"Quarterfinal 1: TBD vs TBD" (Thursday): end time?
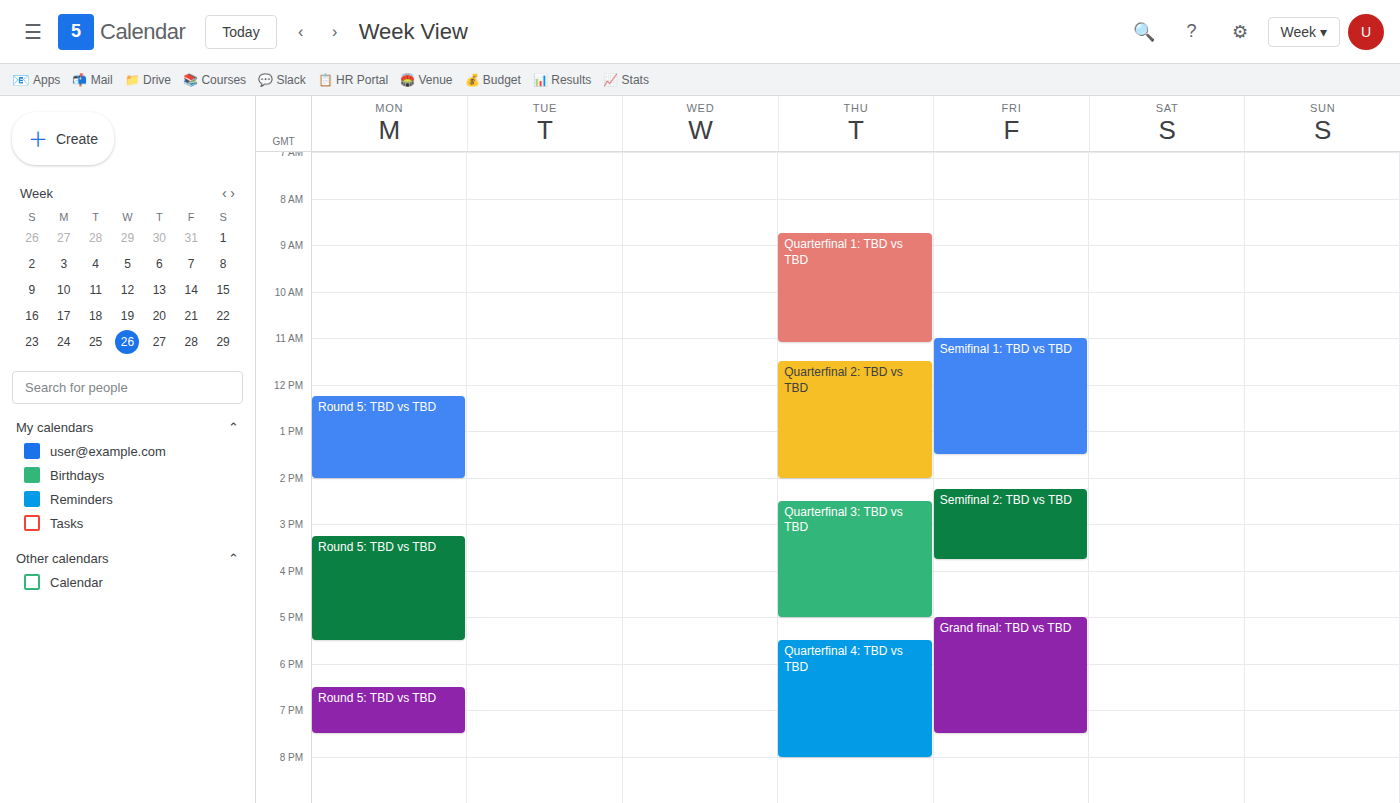
11:05 AM